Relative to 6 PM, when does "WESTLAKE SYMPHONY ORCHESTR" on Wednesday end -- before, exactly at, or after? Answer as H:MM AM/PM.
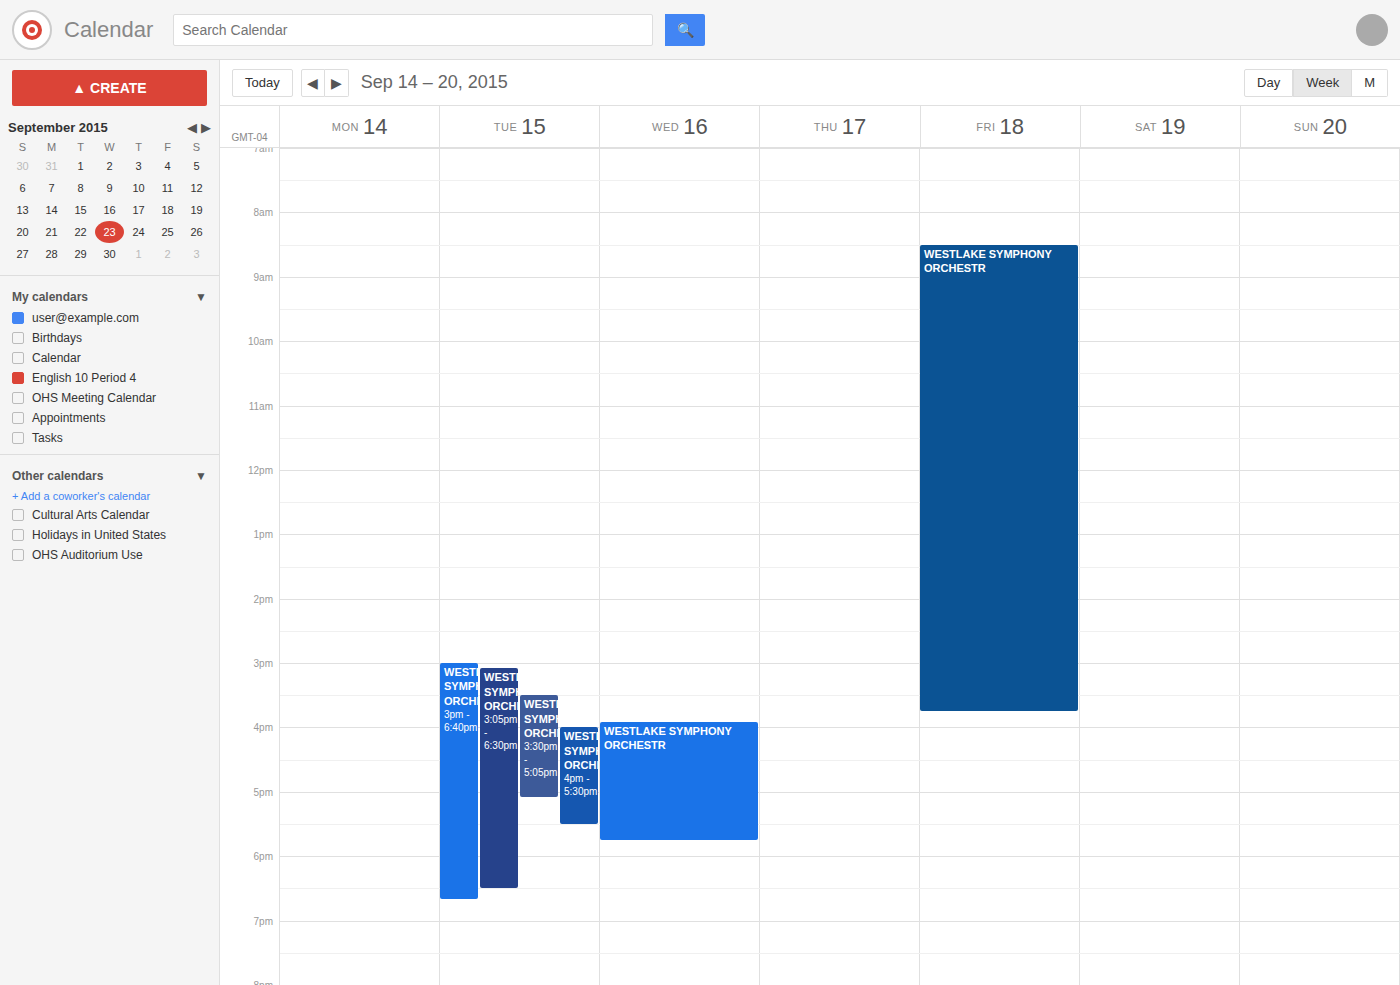
5:45 PM -- before 6 PM, 15 minutes above the 6 PM line.